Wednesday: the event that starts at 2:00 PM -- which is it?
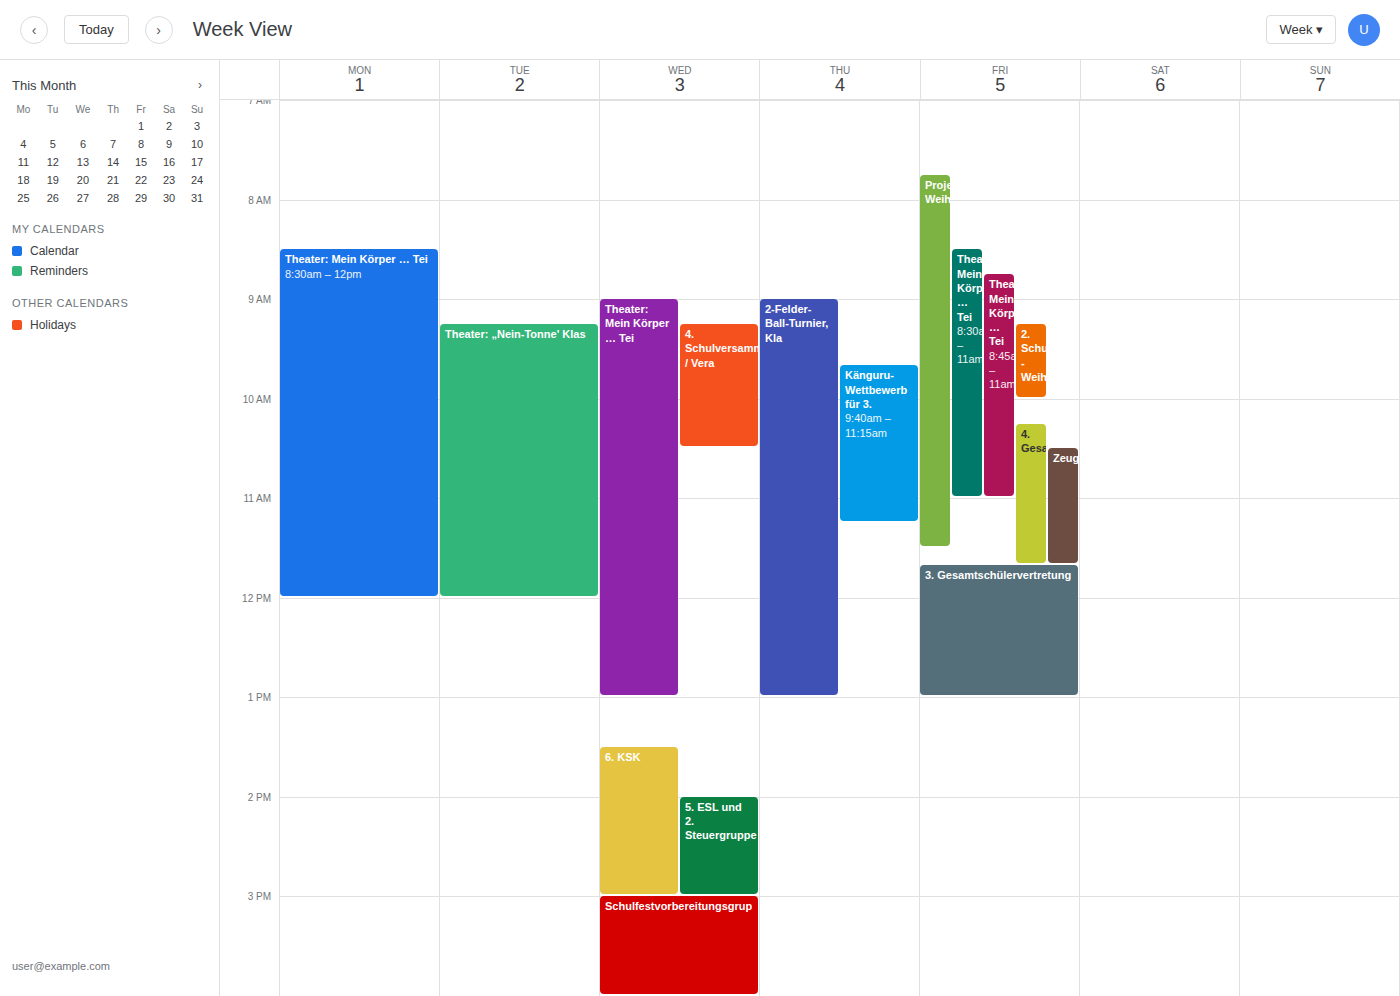
"5. ESL und 2. Steuergruppe"